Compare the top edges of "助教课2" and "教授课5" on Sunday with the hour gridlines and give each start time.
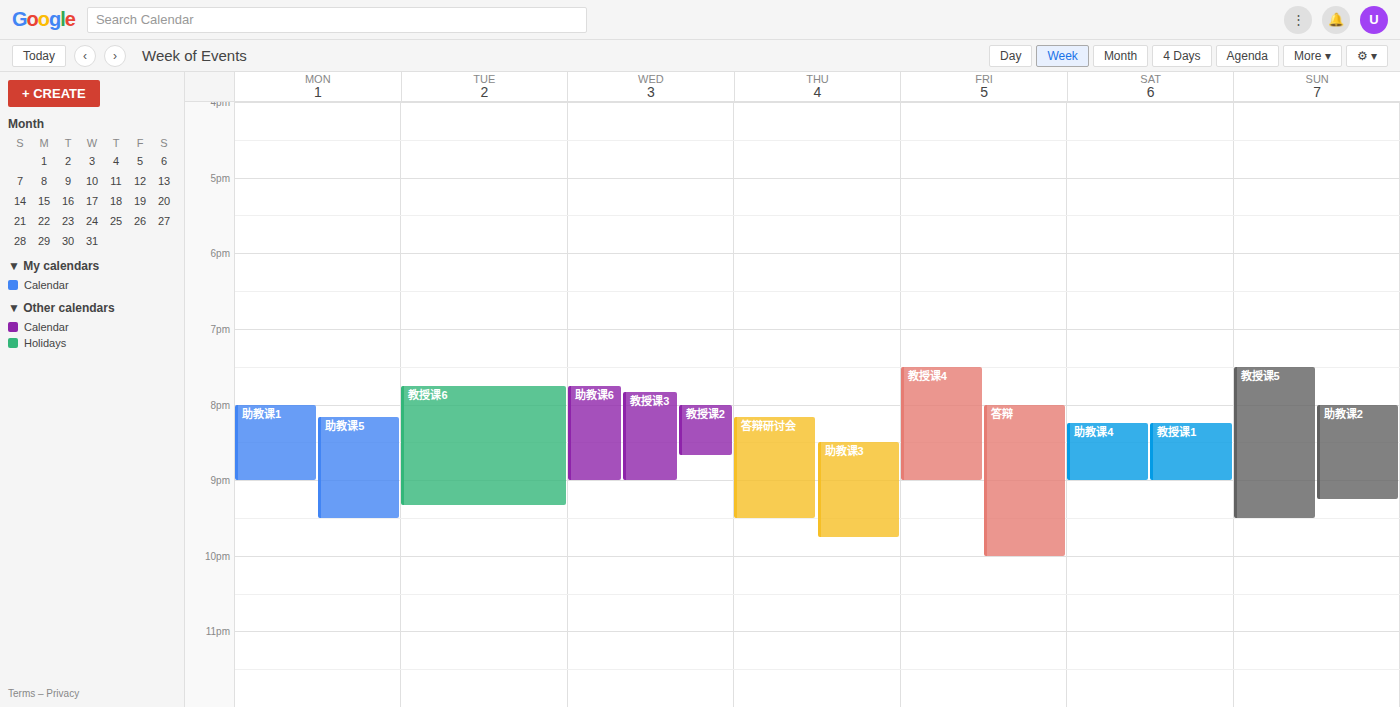
"助教课2": 20:00, exactly on the 20:00 line. "教授课5": 19:30, halfway between the 19:00 and 20:00 lines.